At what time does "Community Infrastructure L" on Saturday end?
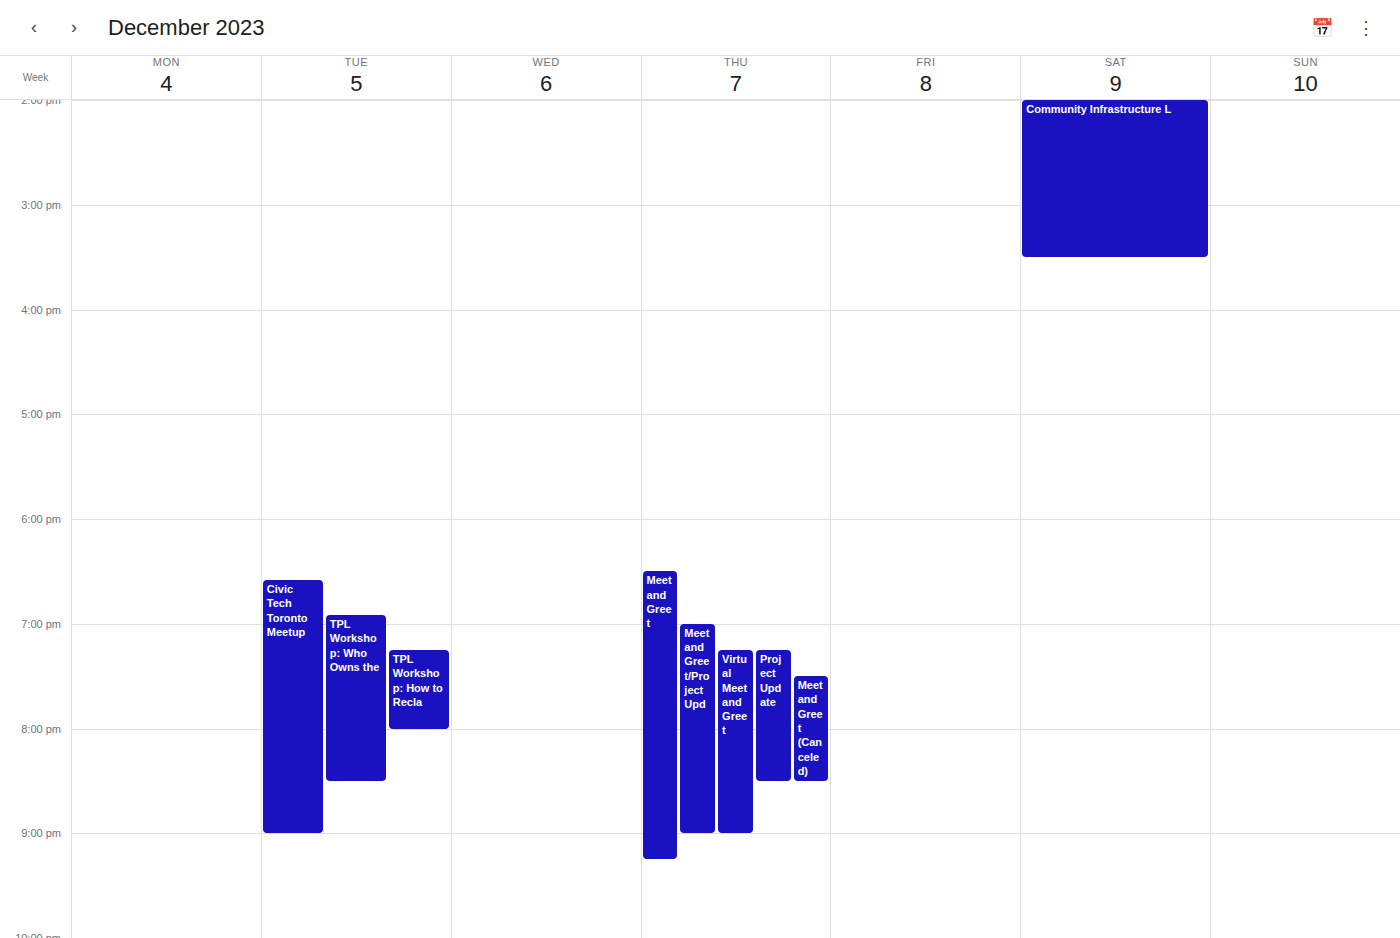
3:30 PM